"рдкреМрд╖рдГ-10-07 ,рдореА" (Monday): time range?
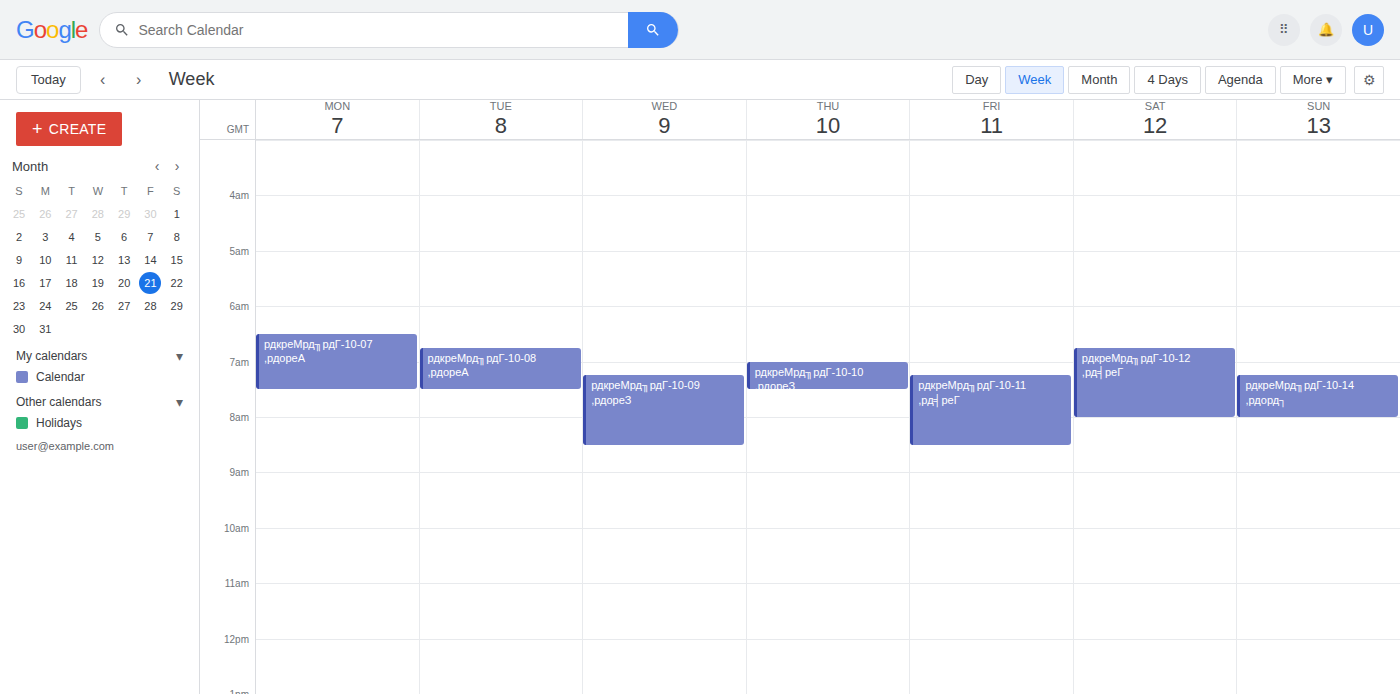
6:30 AM to 7:30 AM